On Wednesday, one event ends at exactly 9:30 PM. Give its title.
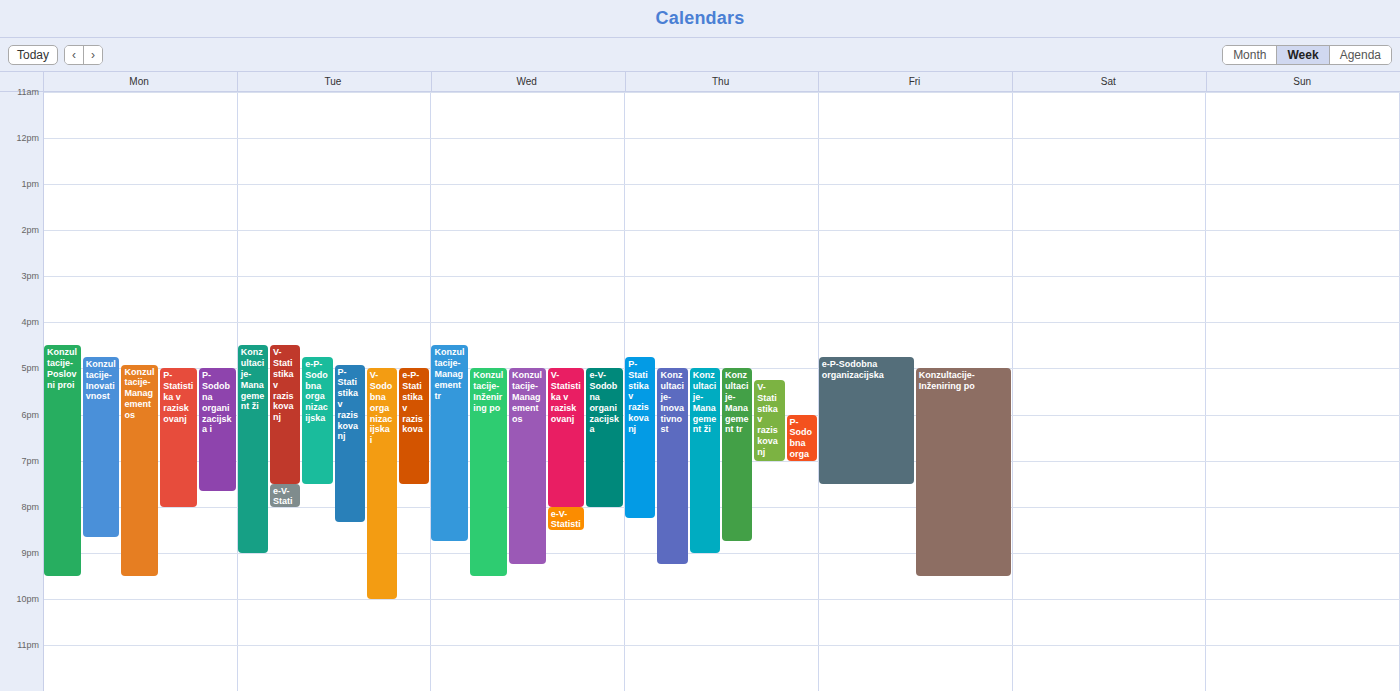
"Konzultacije-Inženiring po"